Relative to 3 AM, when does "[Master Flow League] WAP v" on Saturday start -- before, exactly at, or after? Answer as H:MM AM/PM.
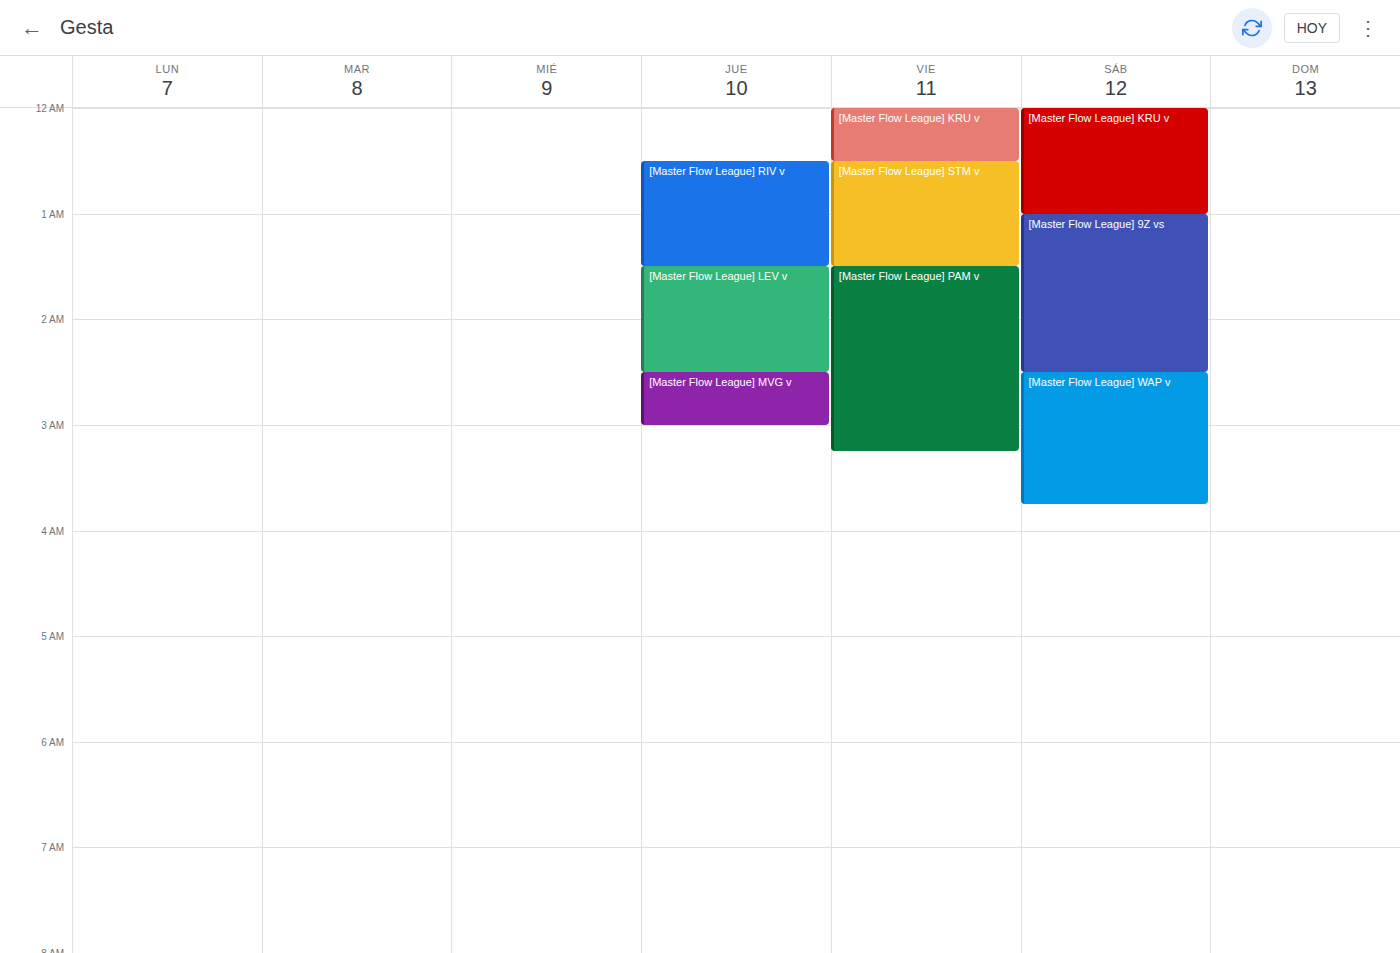
2:30 AM -- before 3 AM, 30 minutes above the 3 AM line.